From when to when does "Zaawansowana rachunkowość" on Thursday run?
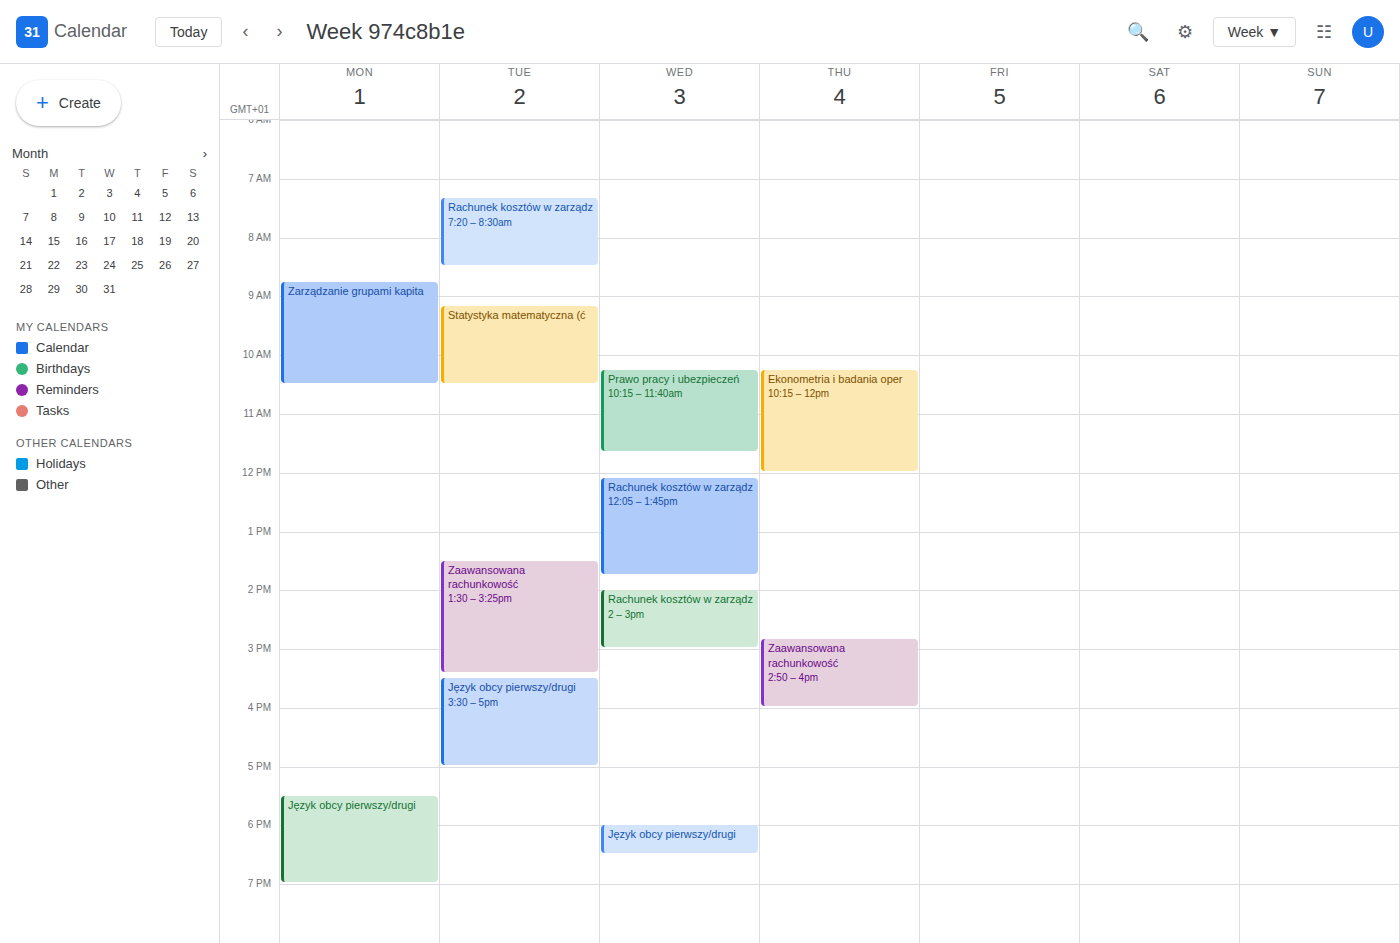
2:50 PM to 4:00 PM